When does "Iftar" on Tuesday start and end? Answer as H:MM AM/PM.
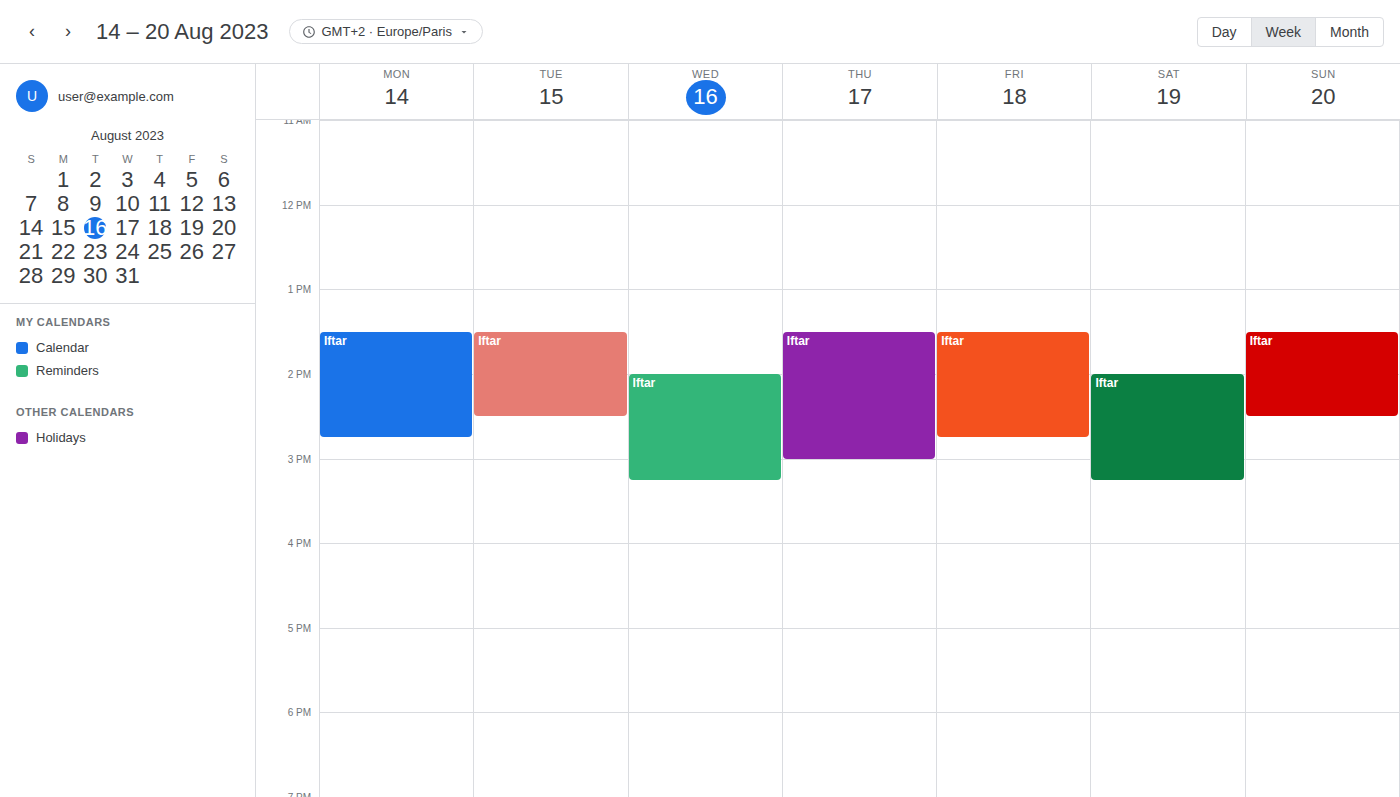
1:30 PM to 2:30 PM